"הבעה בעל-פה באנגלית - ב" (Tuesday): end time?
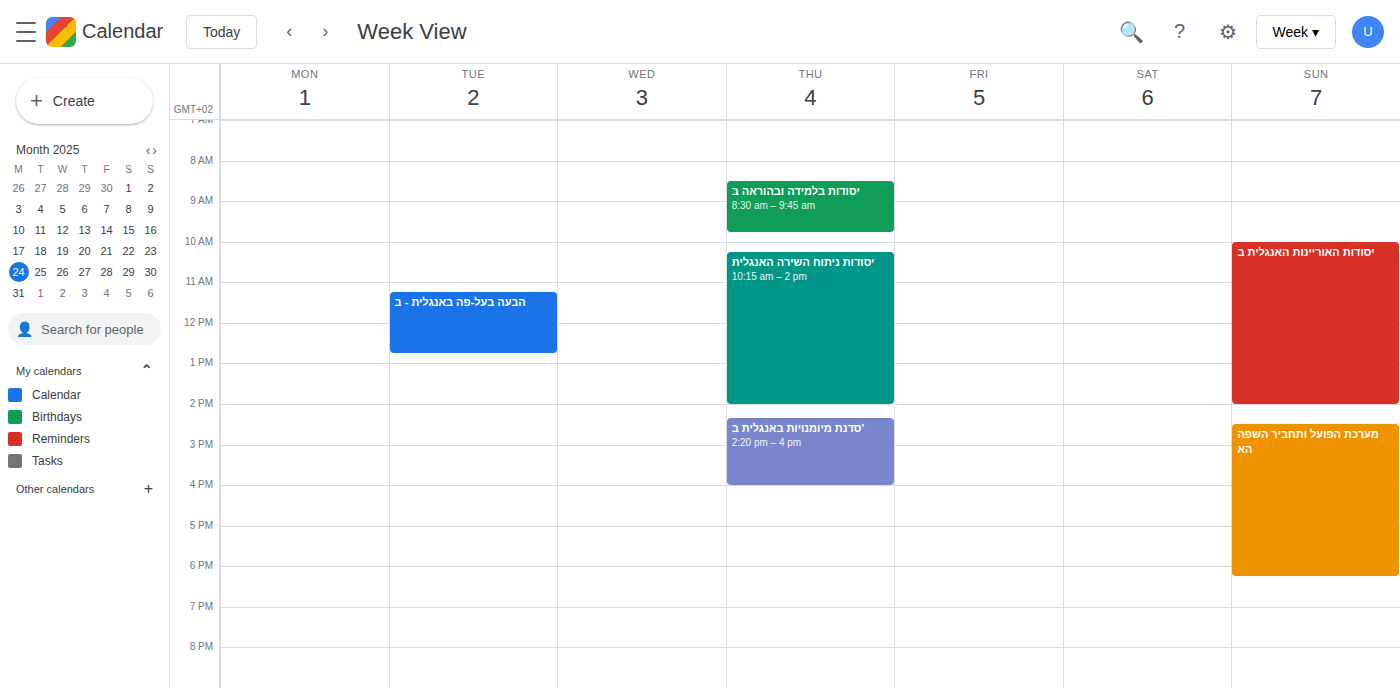
12:45 PM